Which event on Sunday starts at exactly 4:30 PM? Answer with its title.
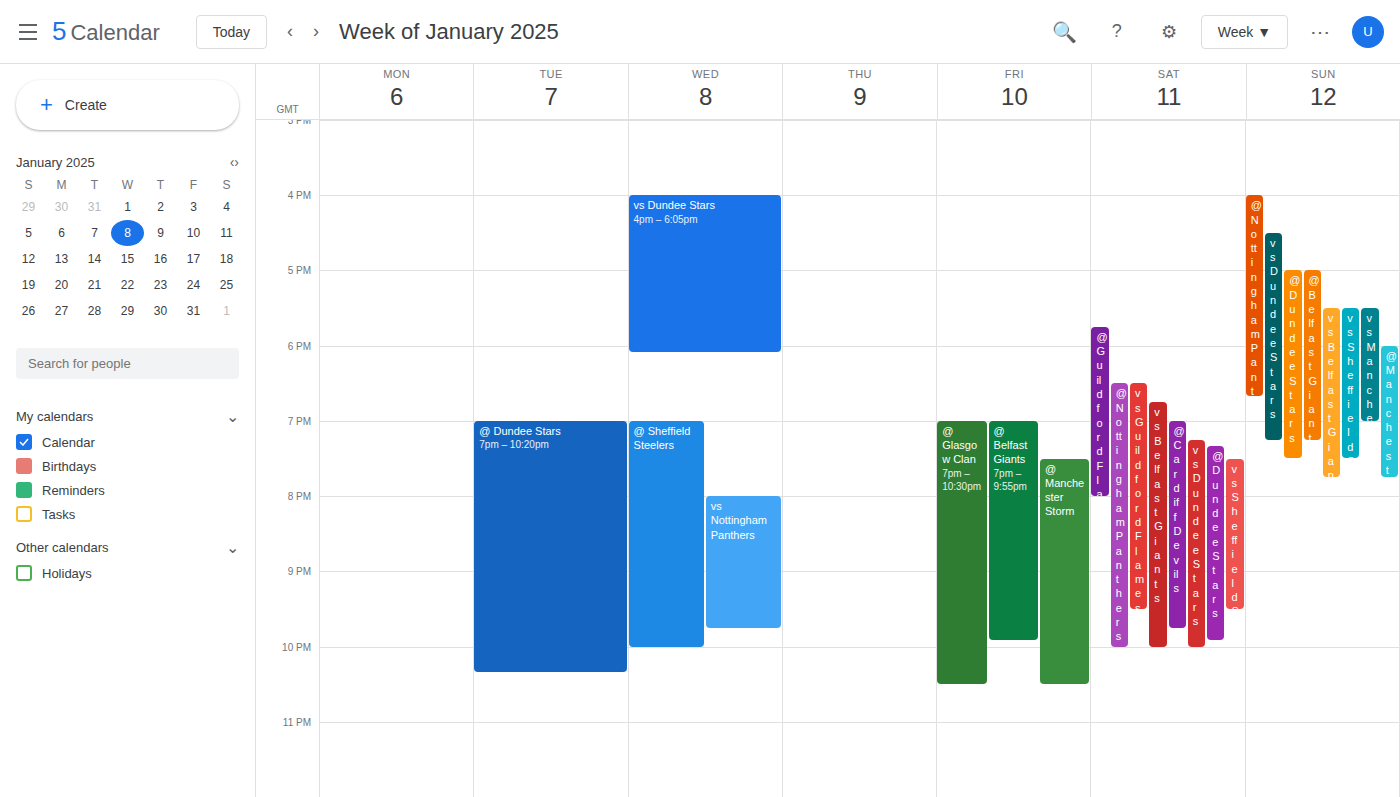
"vs Dundee Stars"